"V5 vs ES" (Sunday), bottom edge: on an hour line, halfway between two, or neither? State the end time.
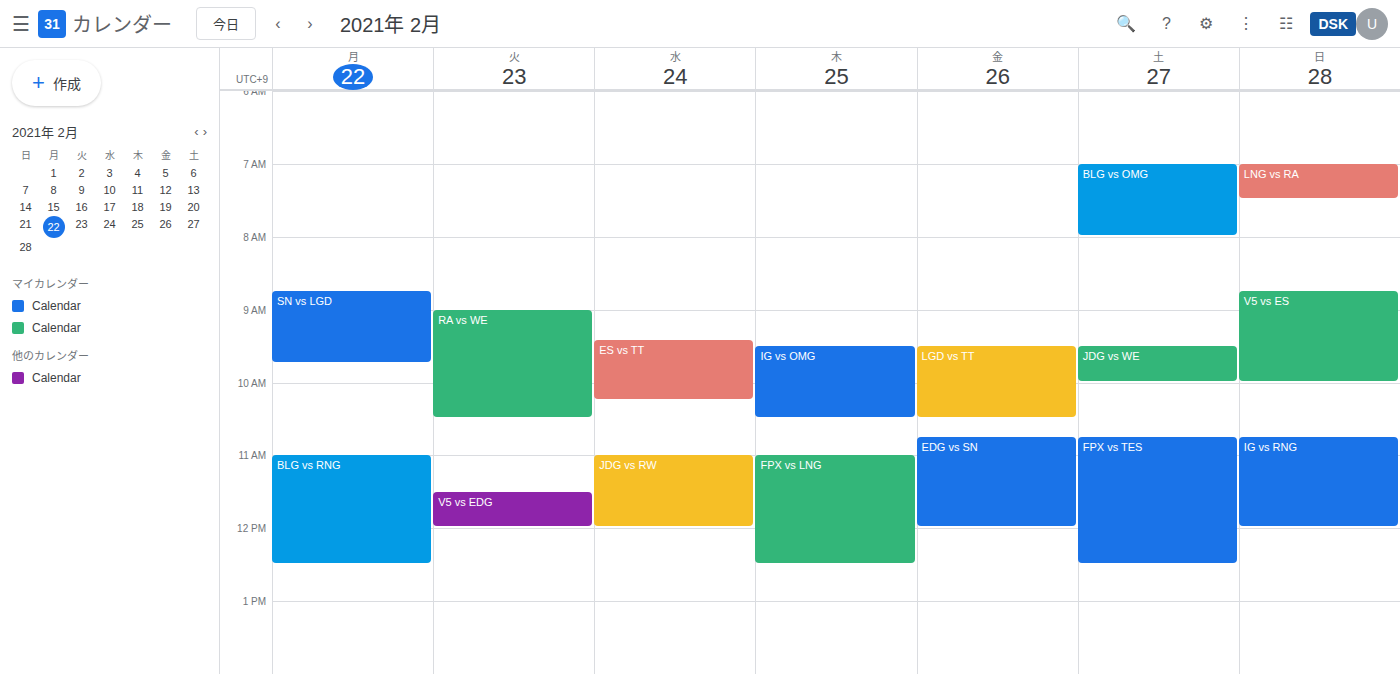
10:00 AM -- exactly on the 10 AM line.